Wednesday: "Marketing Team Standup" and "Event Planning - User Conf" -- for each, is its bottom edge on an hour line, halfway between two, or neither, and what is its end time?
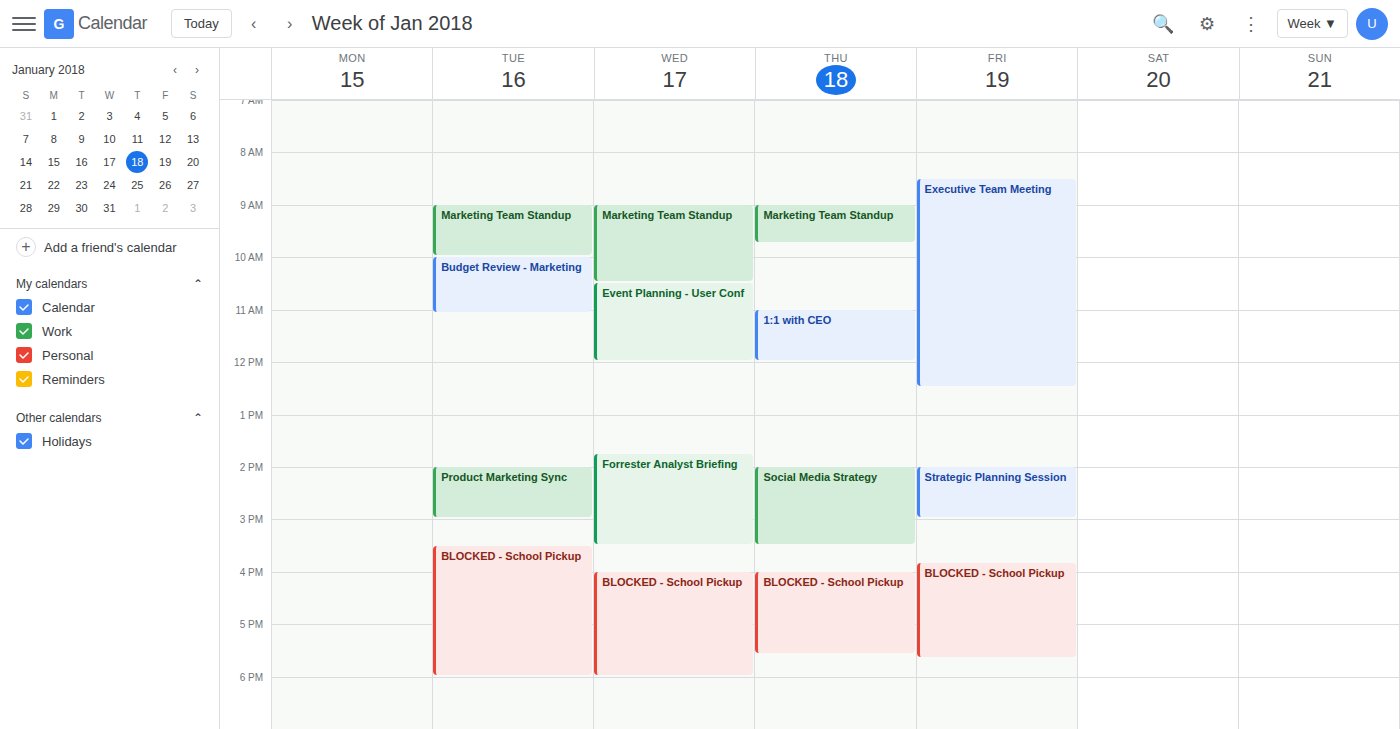
"Marketing Team Standup": 10:30 AM, halfway between the 10 AM and 11 AM lines. "Event Planning - User Conf": 12:00 PM, exactly on the 12 PM line.